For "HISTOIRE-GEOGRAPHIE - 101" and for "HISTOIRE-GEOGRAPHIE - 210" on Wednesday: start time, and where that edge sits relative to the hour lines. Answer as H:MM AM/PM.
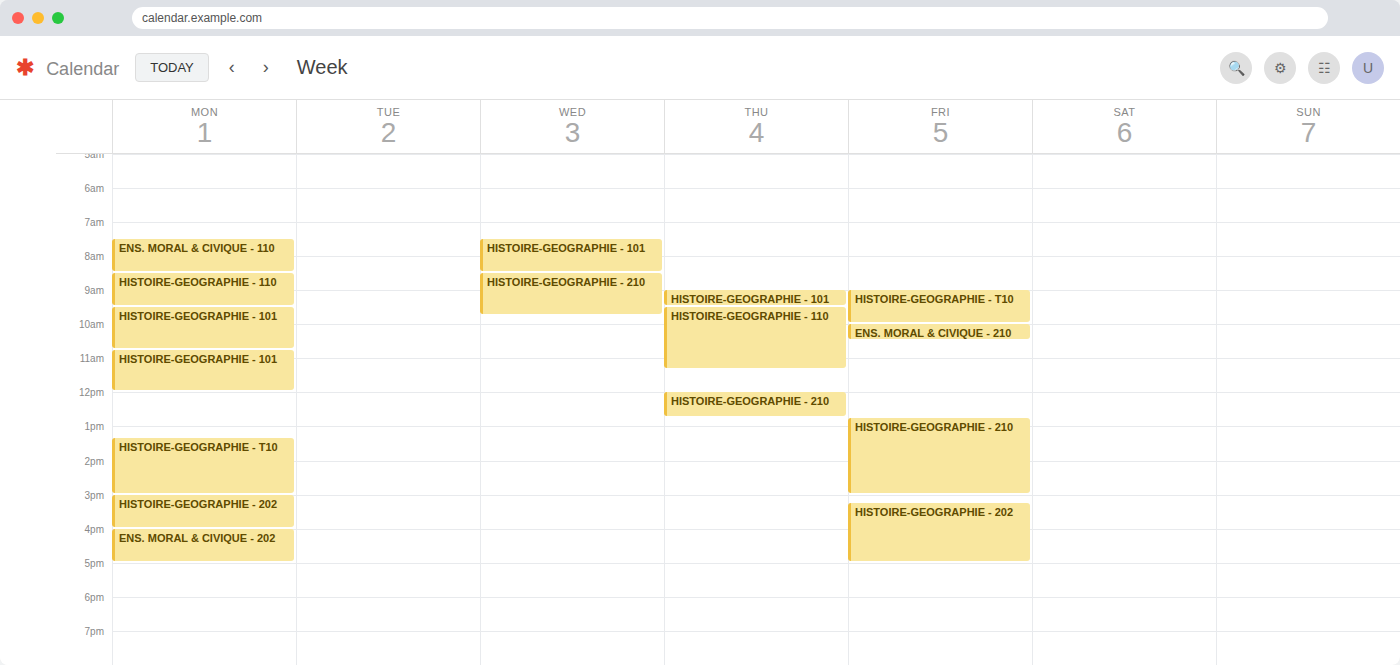
"HISTOIRE-GEOGRAPHIE - 101": 7:30 AM, halfway between the 7 AM and 8 AM lines. "HISTOIRE-GEOGRAPHIE - 210": 8:30 AM, halfway between the 8 AM and 9 AM lines.